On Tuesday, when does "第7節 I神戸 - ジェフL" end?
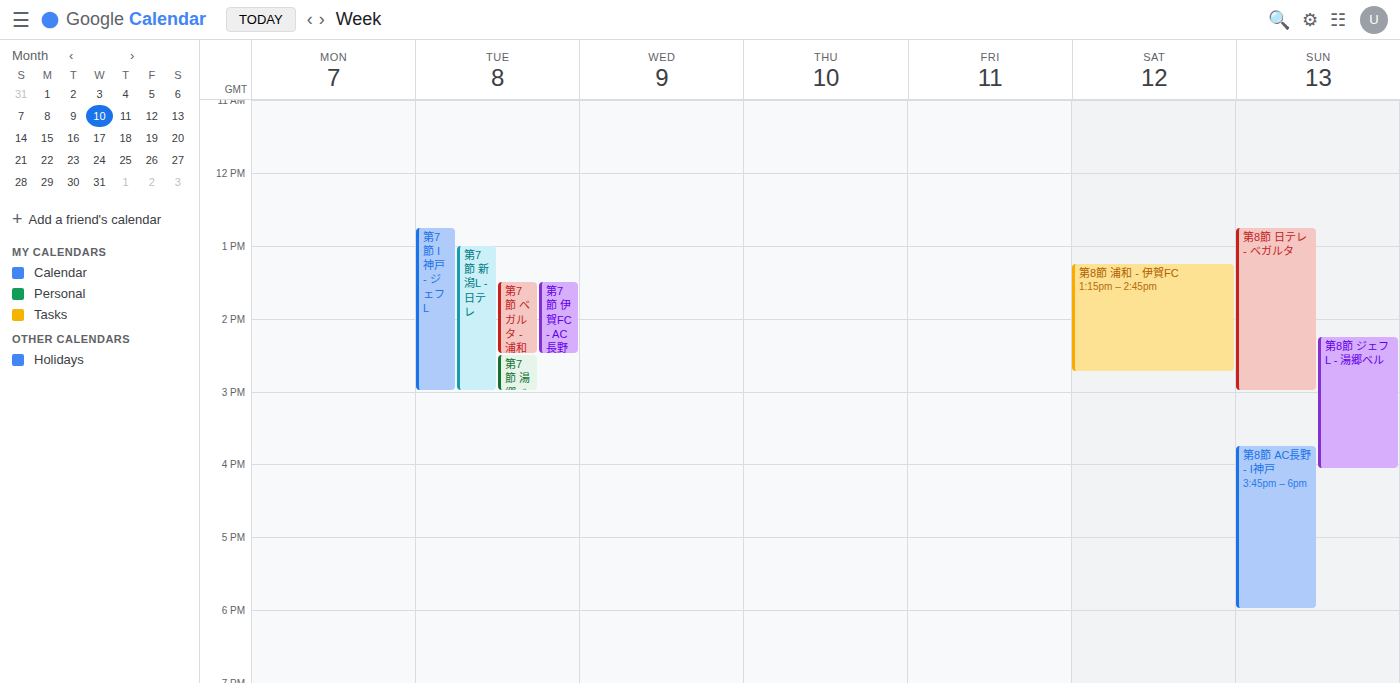
15:00